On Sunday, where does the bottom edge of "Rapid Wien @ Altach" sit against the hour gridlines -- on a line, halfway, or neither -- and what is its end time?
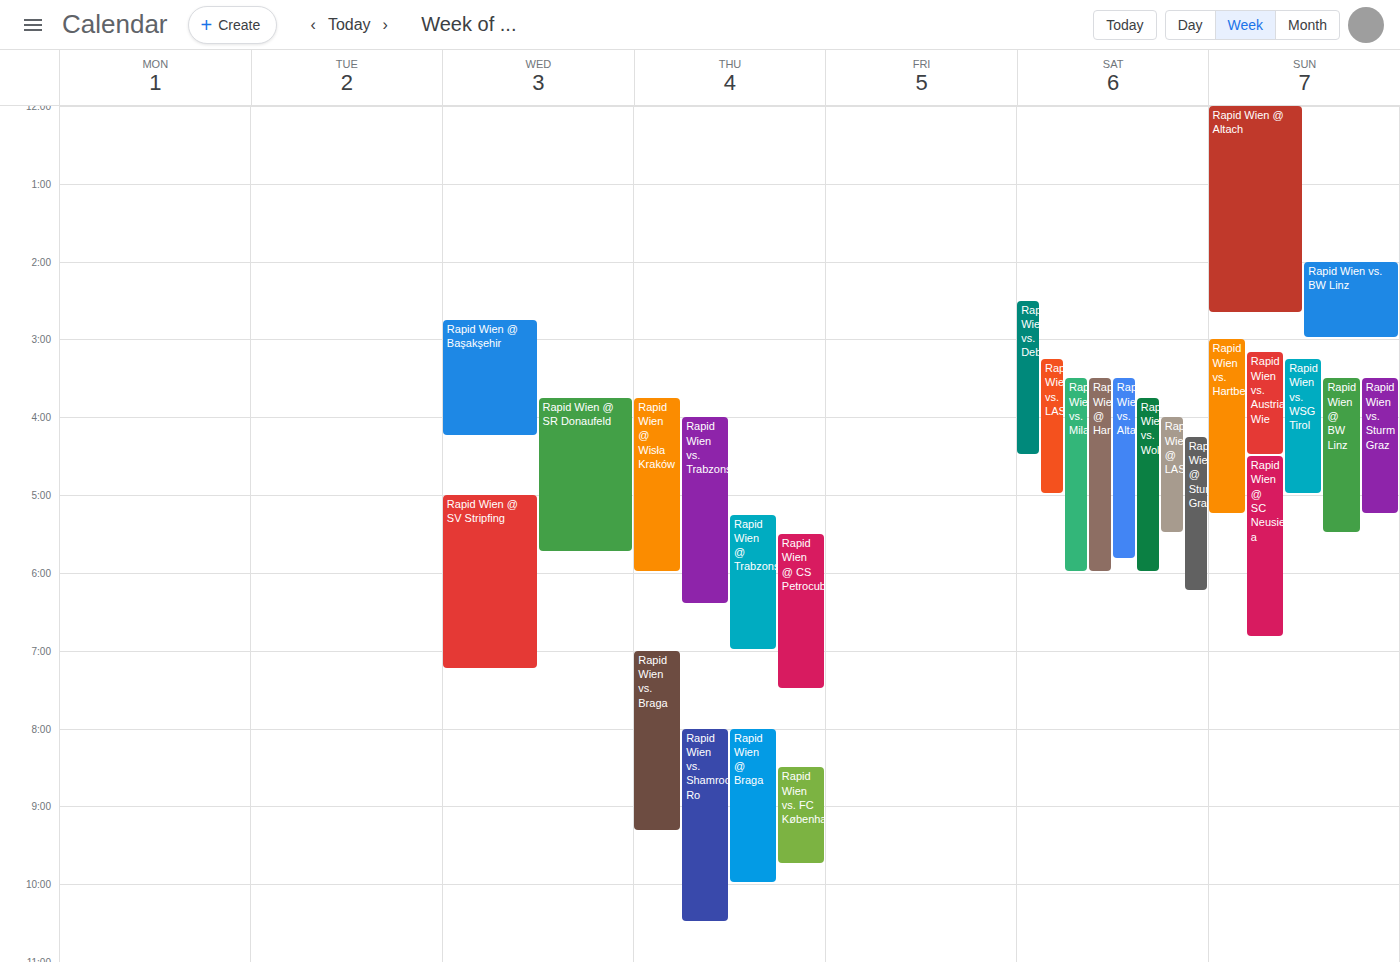
2:40 PM -- neither: 40 minutes below the 2 PM line and 20 minutes above the 3 PM line.